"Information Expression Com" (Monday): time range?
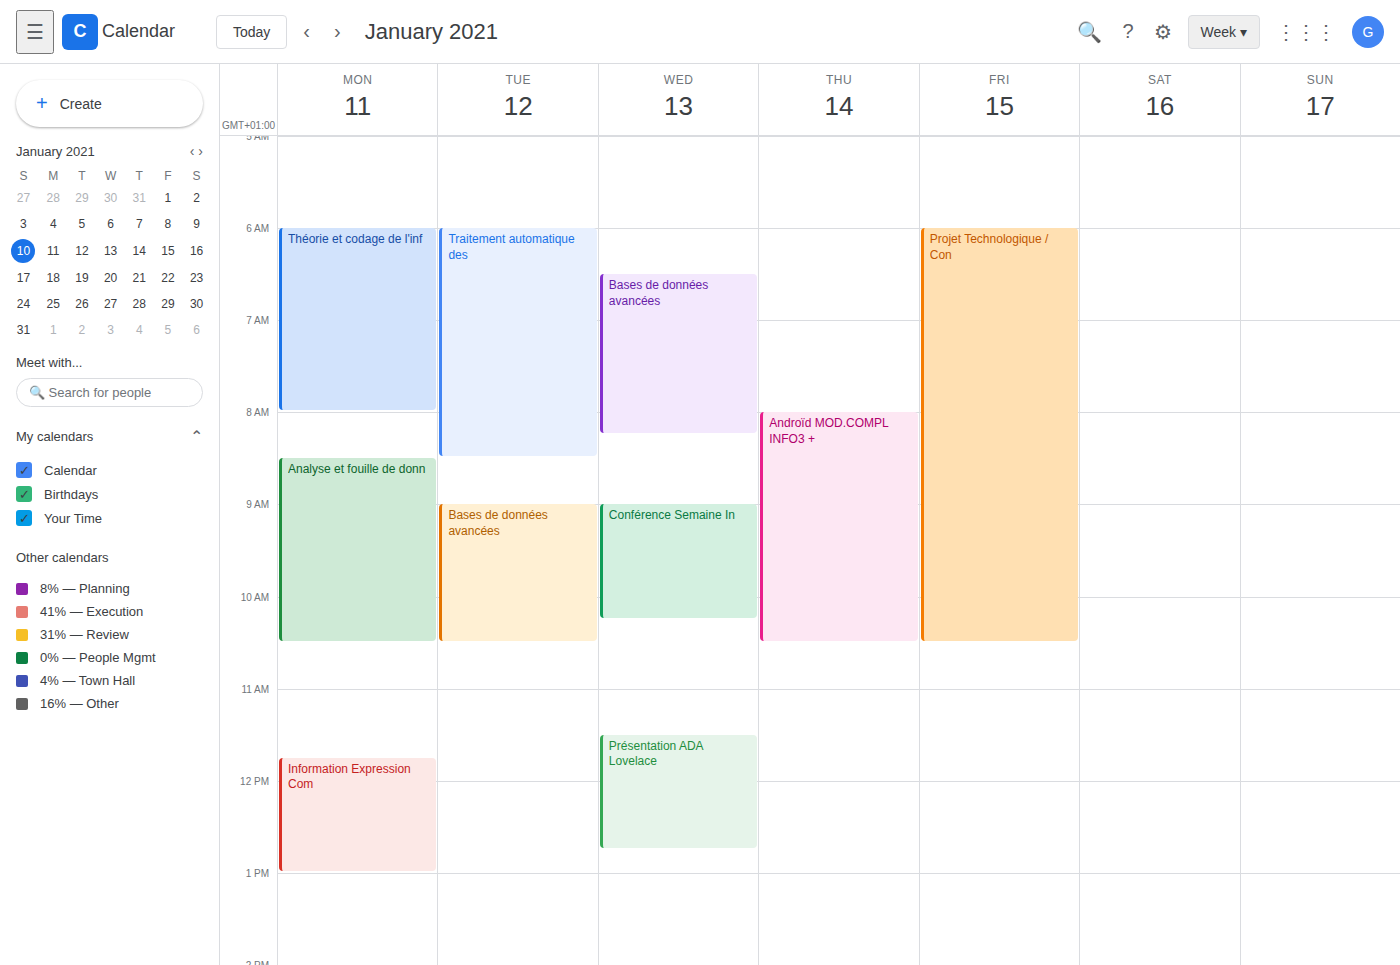
11:45 AM to 1:00 PM